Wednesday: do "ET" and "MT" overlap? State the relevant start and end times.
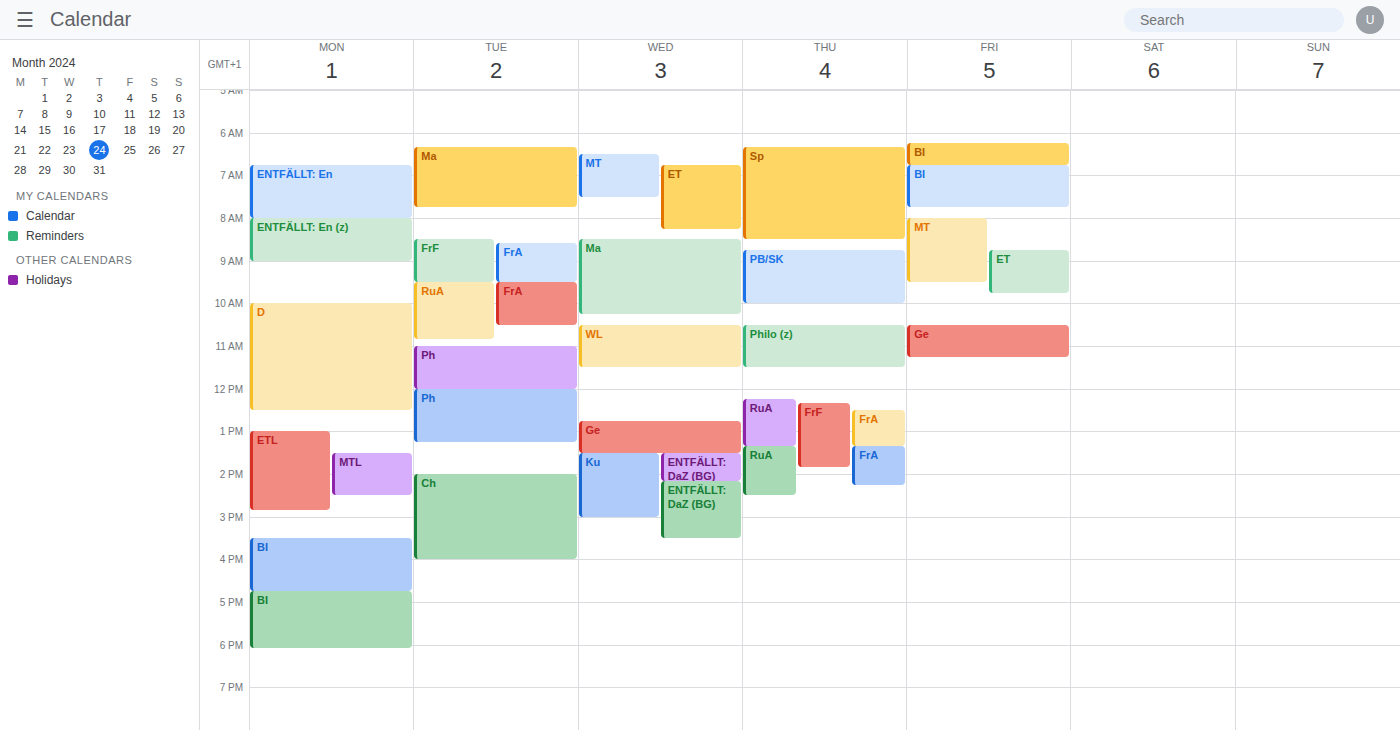
"ET" starts at 6:45 AM, before "MT" ends at 7:30 AM -- they overlap.